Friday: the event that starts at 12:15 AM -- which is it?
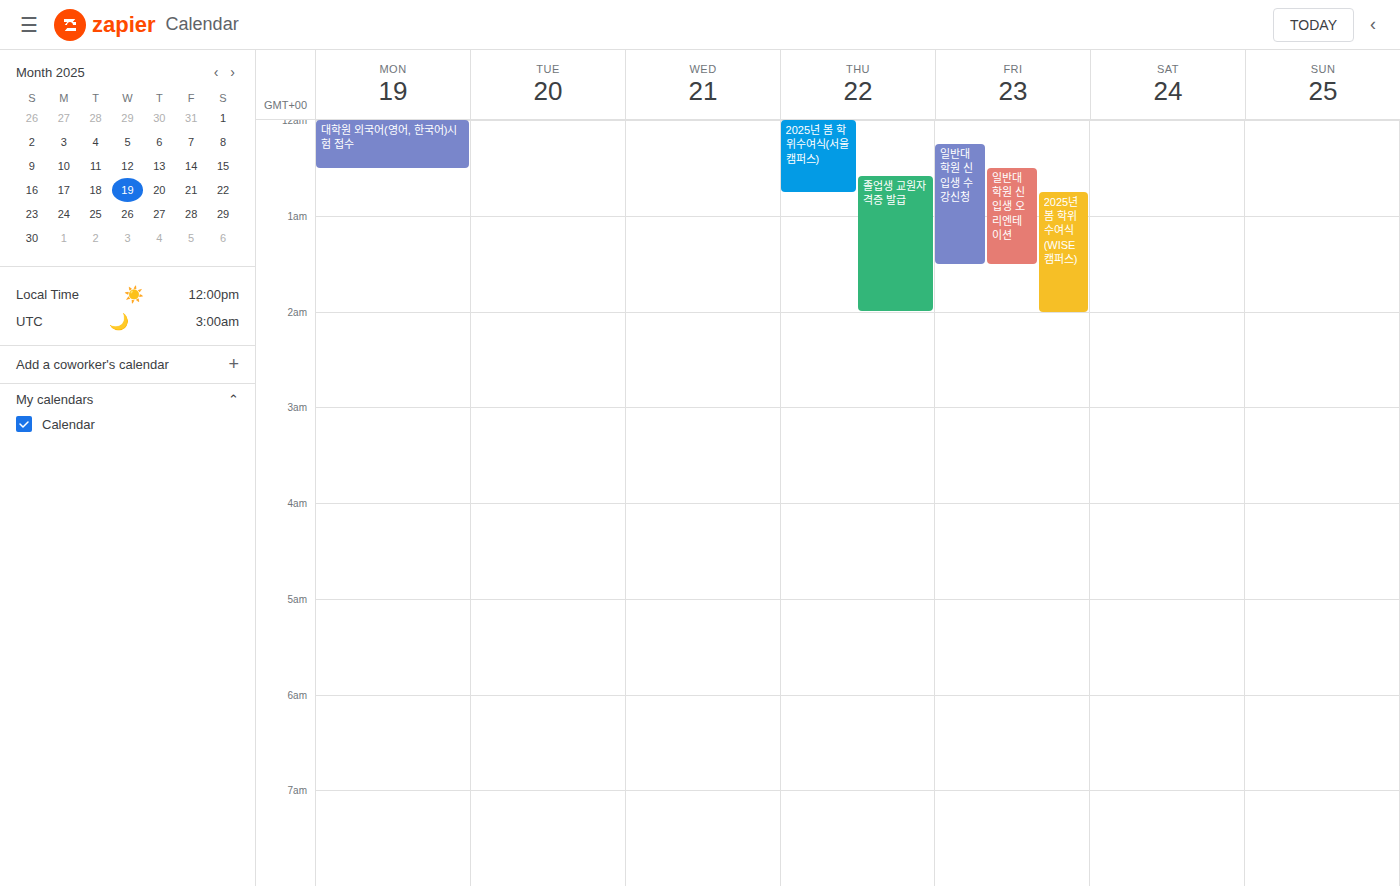
"일반대학원 신입생 수강신청"